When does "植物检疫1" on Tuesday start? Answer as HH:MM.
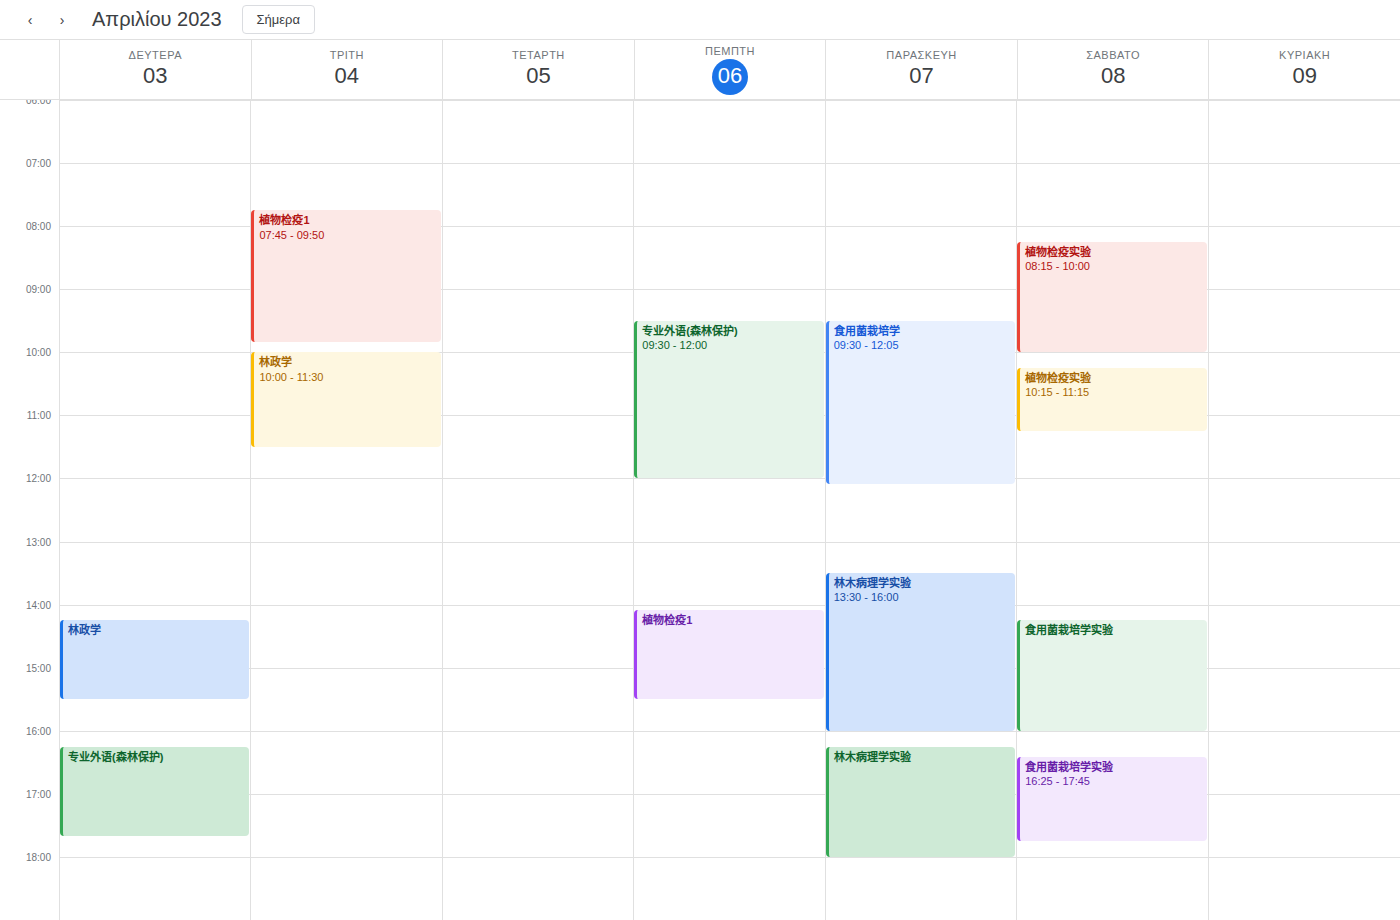
07:45